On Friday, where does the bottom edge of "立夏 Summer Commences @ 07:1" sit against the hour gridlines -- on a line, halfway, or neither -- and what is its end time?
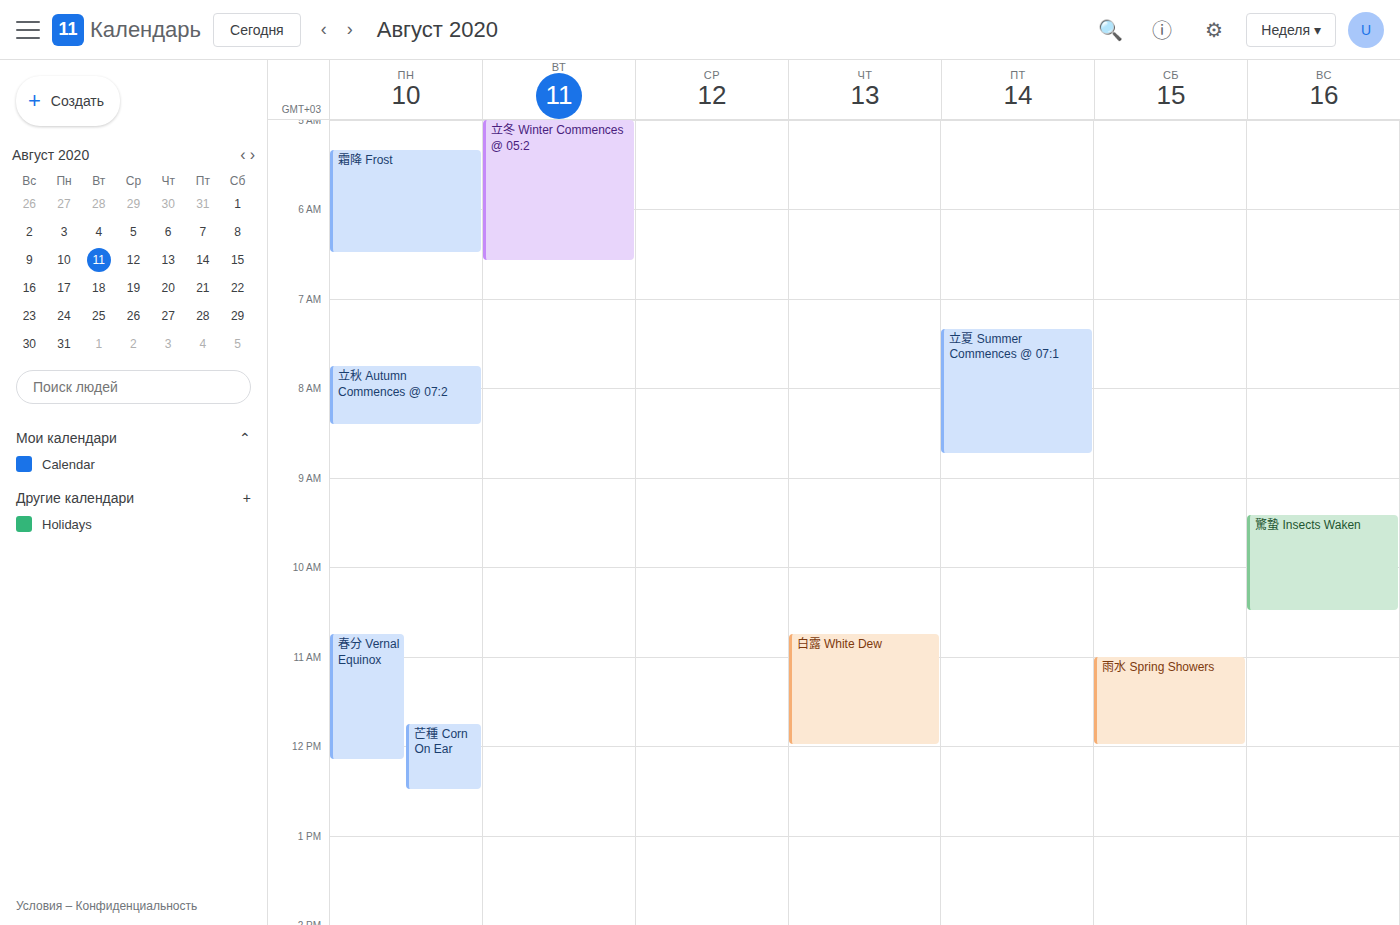
8:45 AM -- neither: three quarters of the way from the 8 AM line to the 9 AM line.